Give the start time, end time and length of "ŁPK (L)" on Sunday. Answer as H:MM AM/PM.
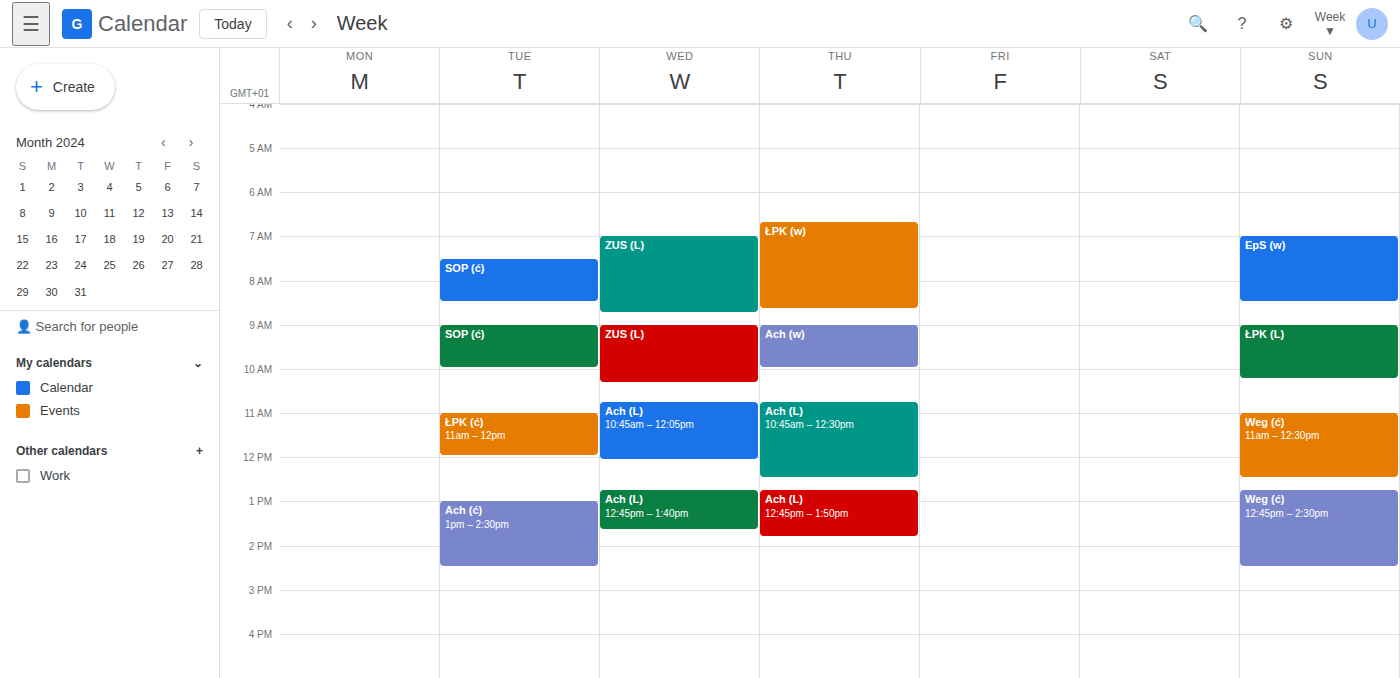
9:00 AM to 10:15 AM, 1 hour 15 minutes